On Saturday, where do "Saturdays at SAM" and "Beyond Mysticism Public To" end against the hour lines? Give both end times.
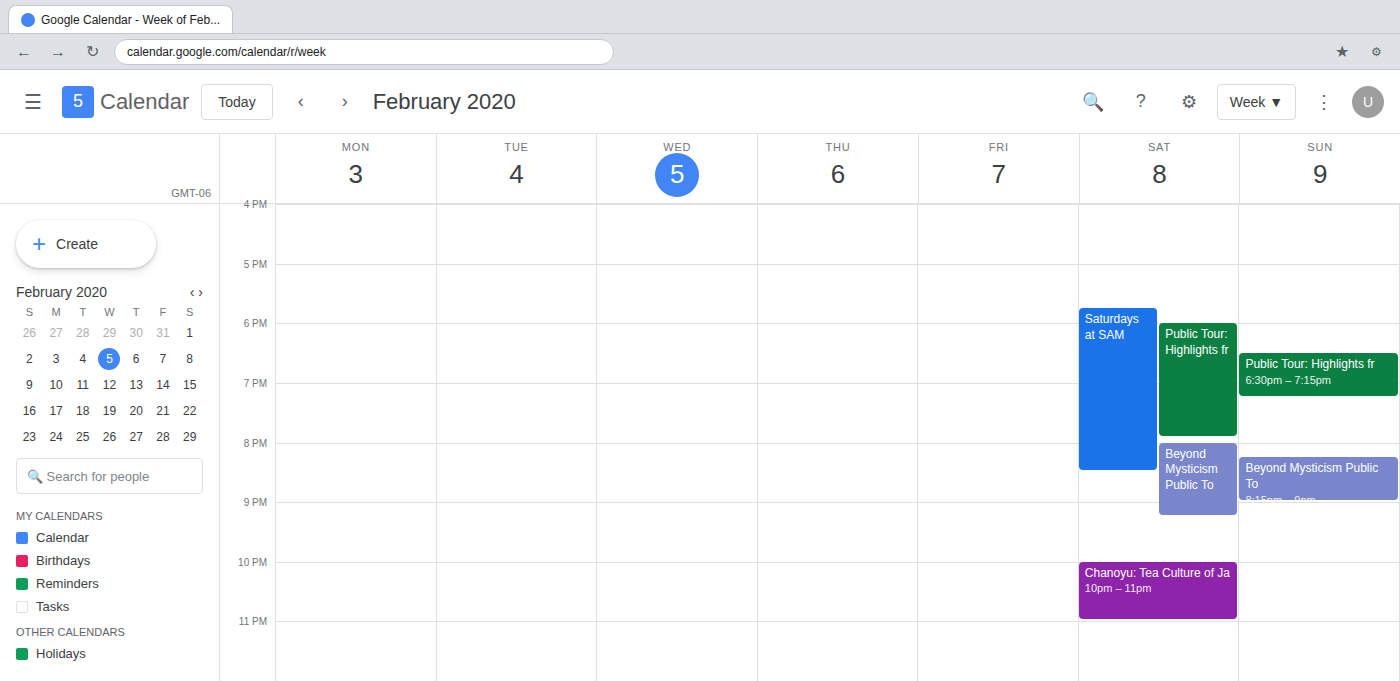
"Saturdays at SAM": 8:30 PM, halfway between the 8 PM and 9 PM lines. "Beyond Mysticism Public To": 9:15 PM, neither: a quarter of the way from the 9 PM line to the 10 PM line.